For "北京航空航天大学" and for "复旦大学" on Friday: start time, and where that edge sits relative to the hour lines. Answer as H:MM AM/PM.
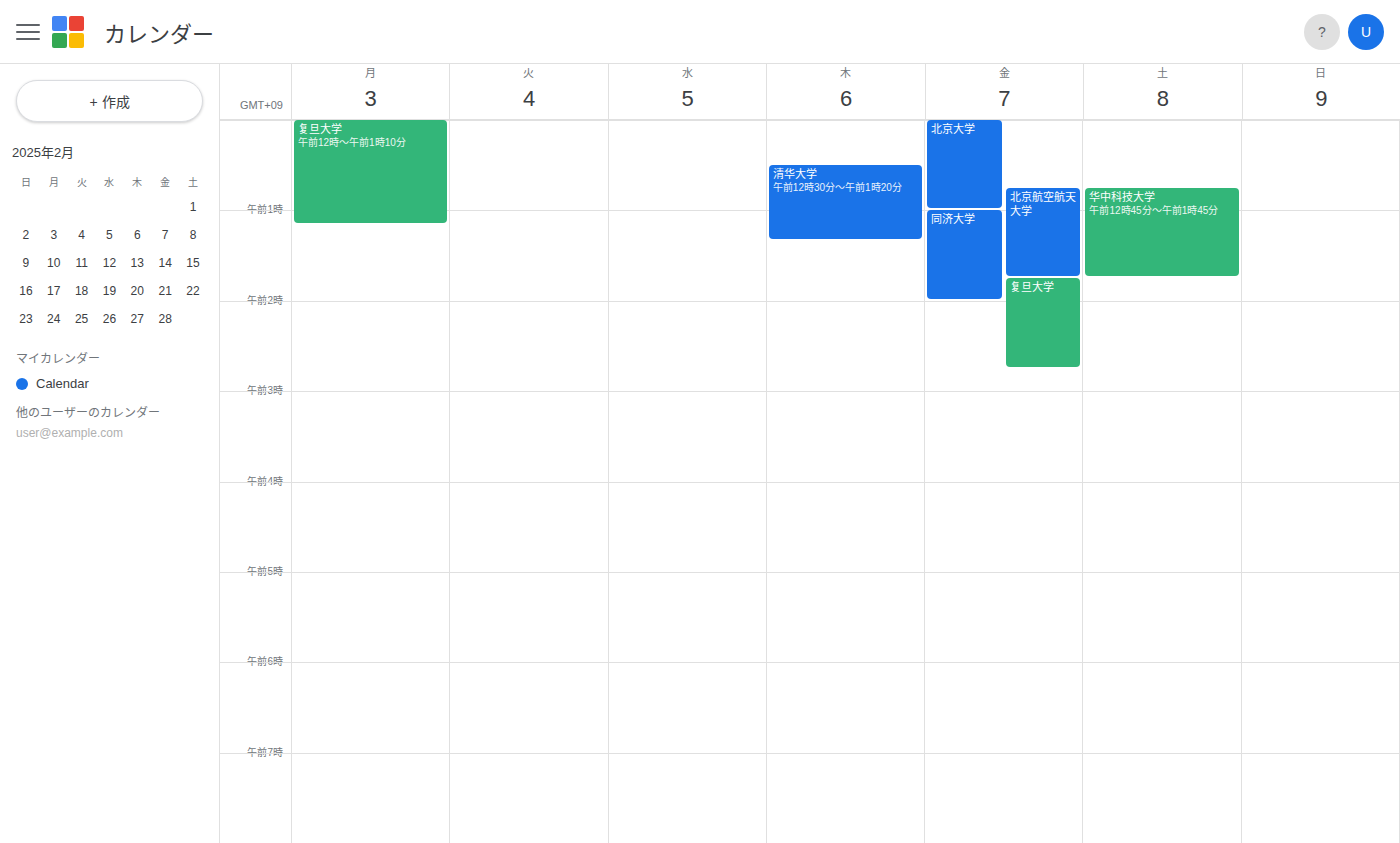
"北京航空航天大学": 12:45 AM, neither: three quarters of the way from the 12 AM line to the 1 AM line. "复旦大学": 1:45 AM, neither: three quarters of the way from the 1 AM line to the 2 AM line.